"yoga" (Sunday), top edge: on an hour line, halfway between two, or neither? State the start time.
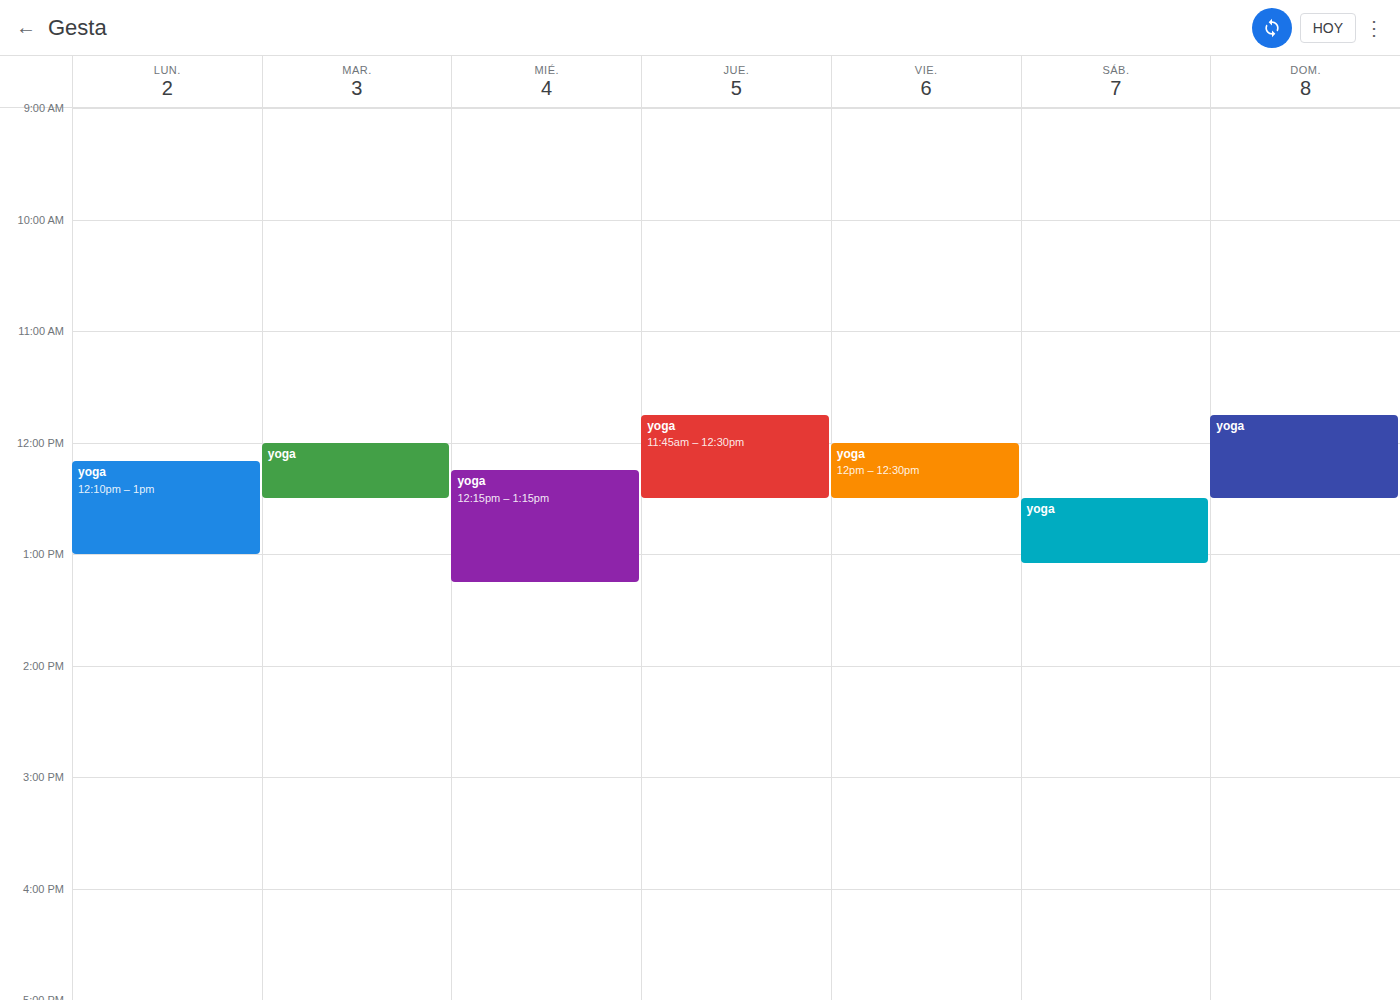
11:45 AM -- neither: three quarters of the way from the 11 AM line to the 12 PM line.